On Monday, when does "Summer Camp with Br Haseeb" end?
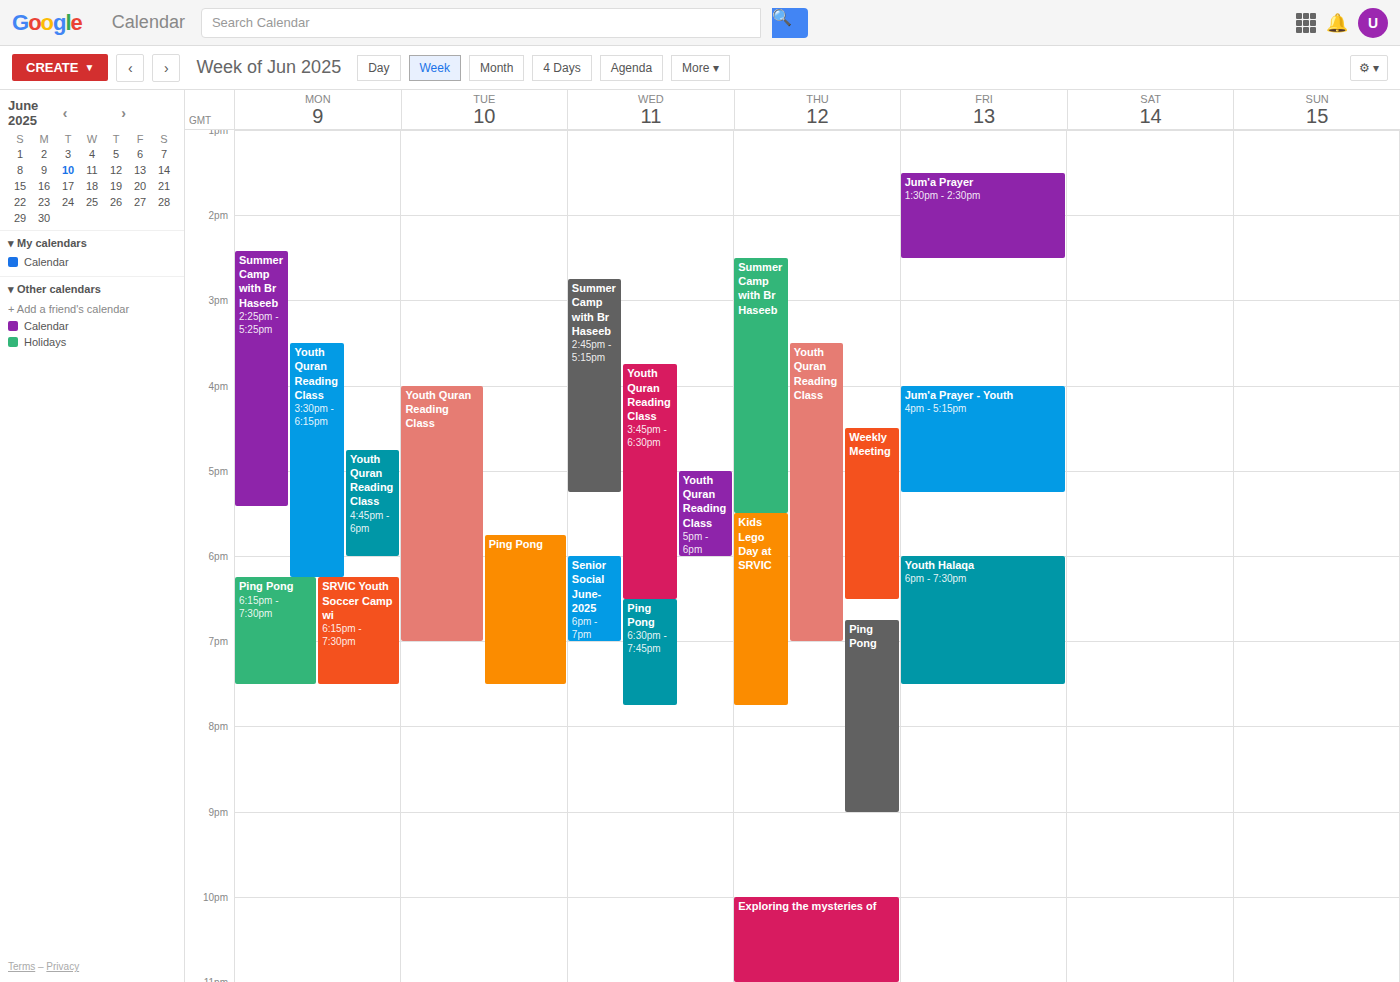
17:25